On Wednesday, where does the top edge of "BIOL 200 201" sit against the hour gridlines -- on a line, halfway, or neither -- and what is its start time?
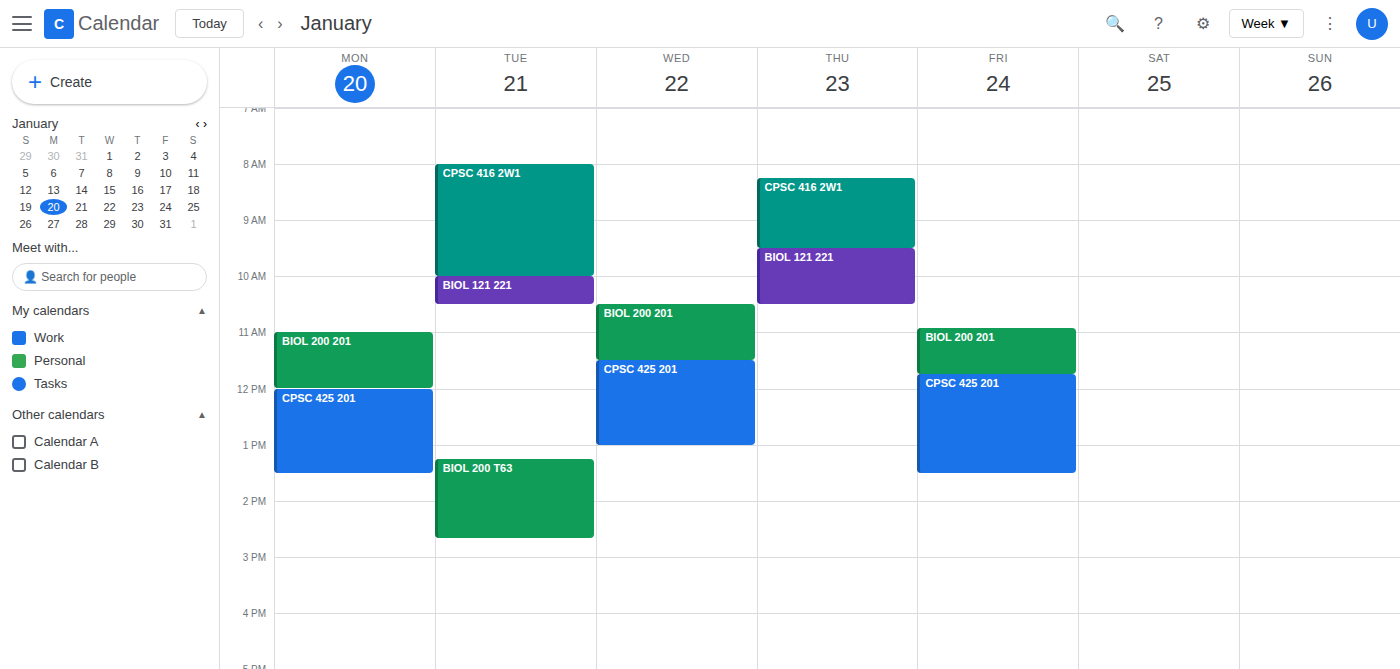
10:30 AM -- halfway between the 10 AM and 11 AM lines.